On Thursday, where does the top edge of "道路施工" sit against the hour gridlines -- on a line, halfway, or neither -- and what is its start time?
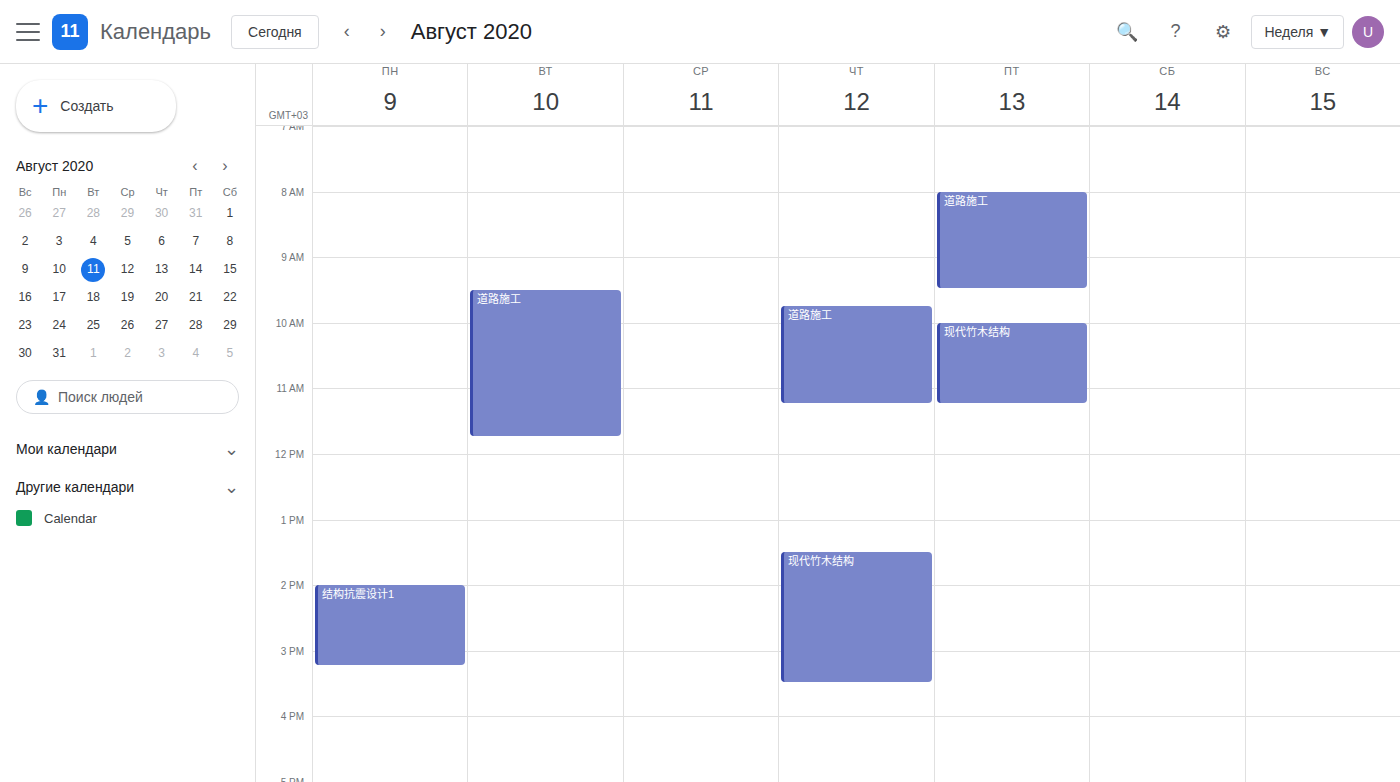
9:45 AM -- neither: three quarters of the way from the 9 AM line to the 10 AM line.